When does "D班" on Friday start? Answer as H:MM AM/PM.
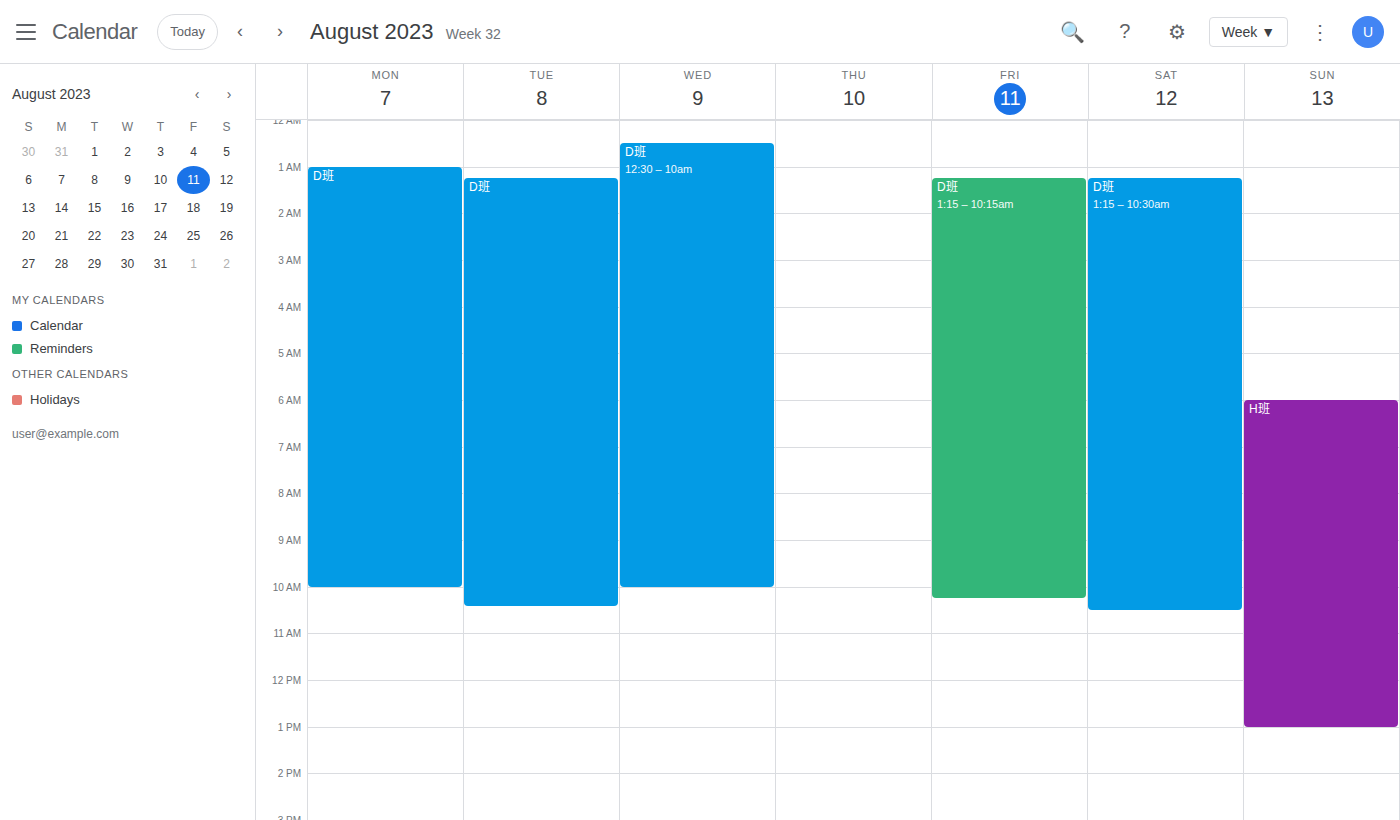
1:15 AM